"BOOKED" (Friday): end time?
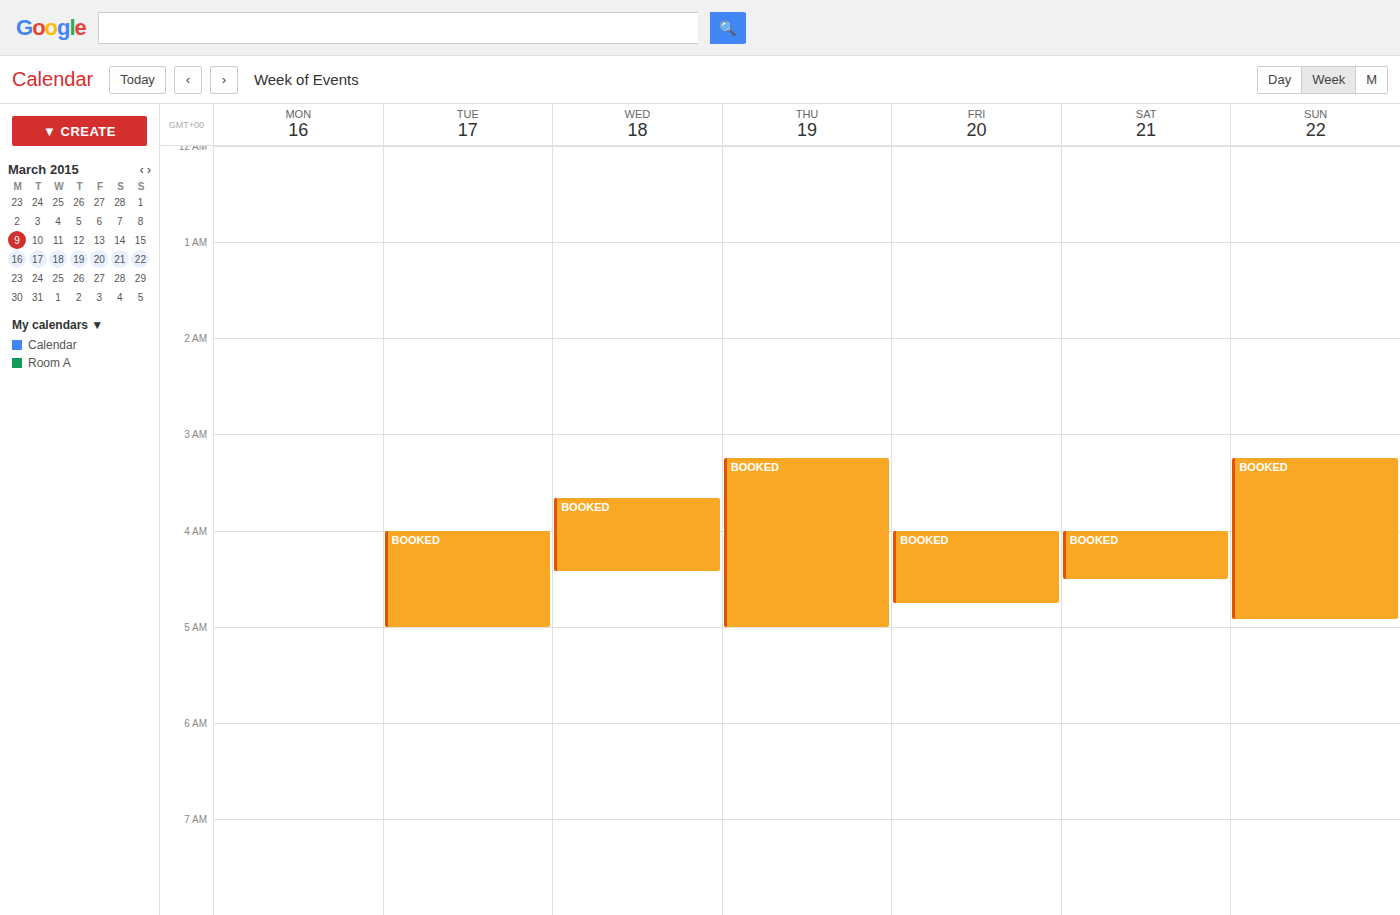
4:45 AM